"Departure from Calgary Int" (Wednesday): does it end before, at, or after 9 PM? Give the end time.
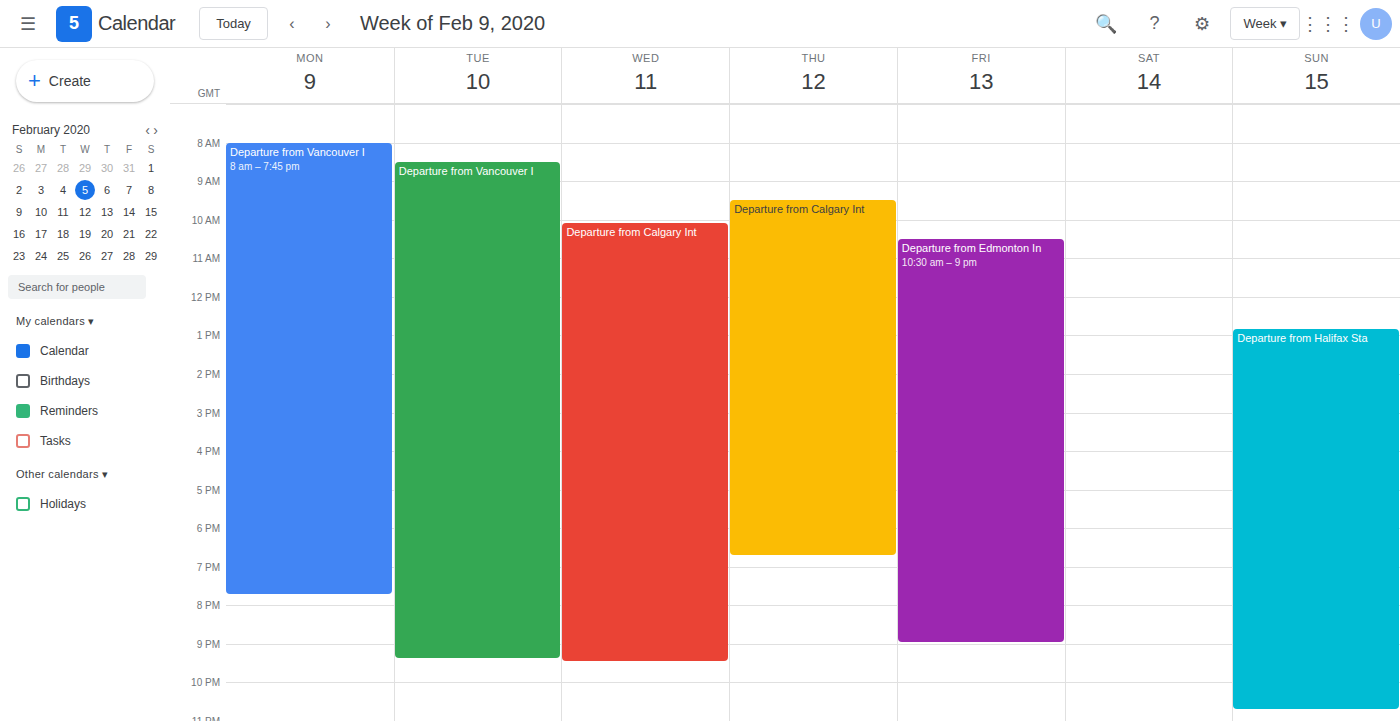
9:30 PM -- after 9 PM, 30 minutes below the 9 PM line.